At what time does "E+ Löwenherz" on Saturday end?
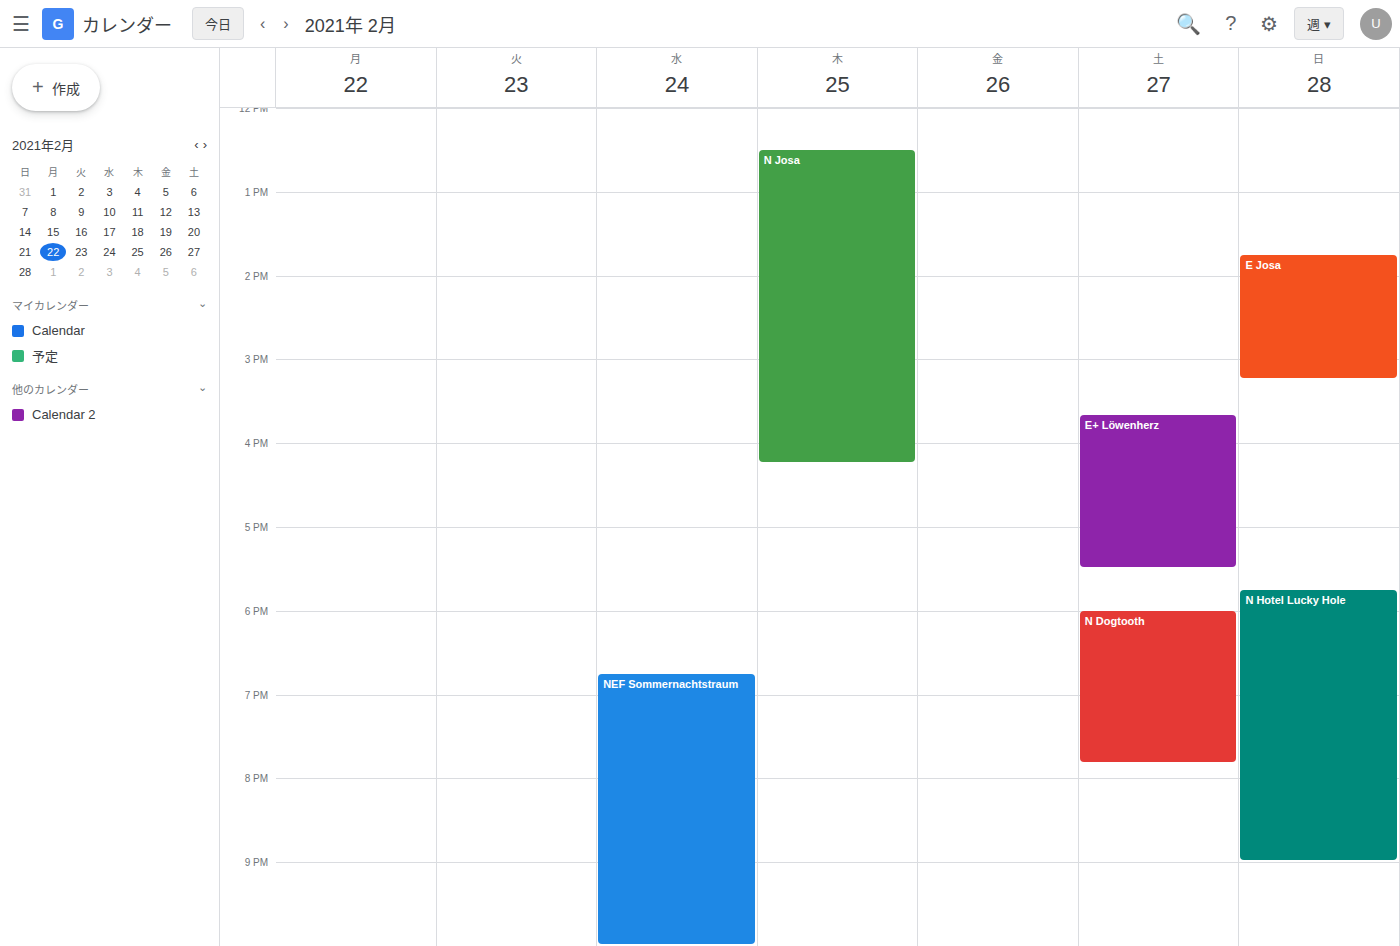
5:30 PM